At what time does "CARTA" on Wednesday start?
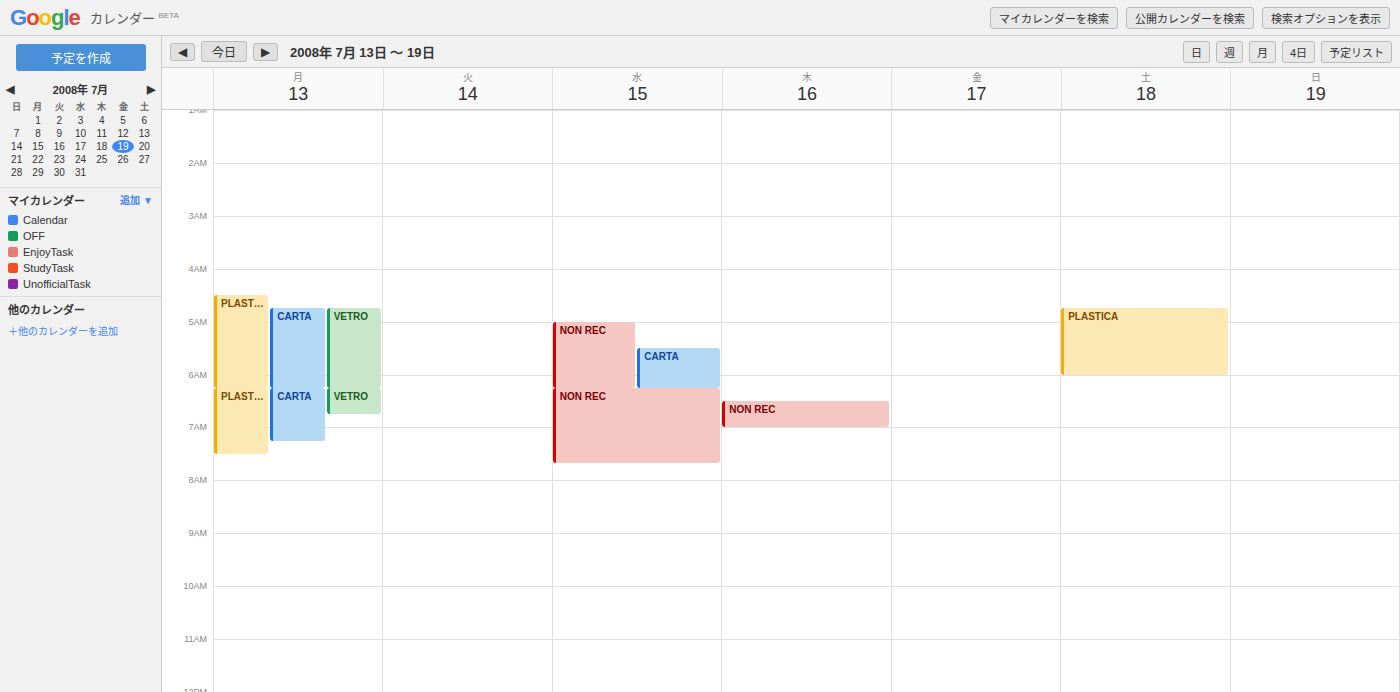
5:30 AM